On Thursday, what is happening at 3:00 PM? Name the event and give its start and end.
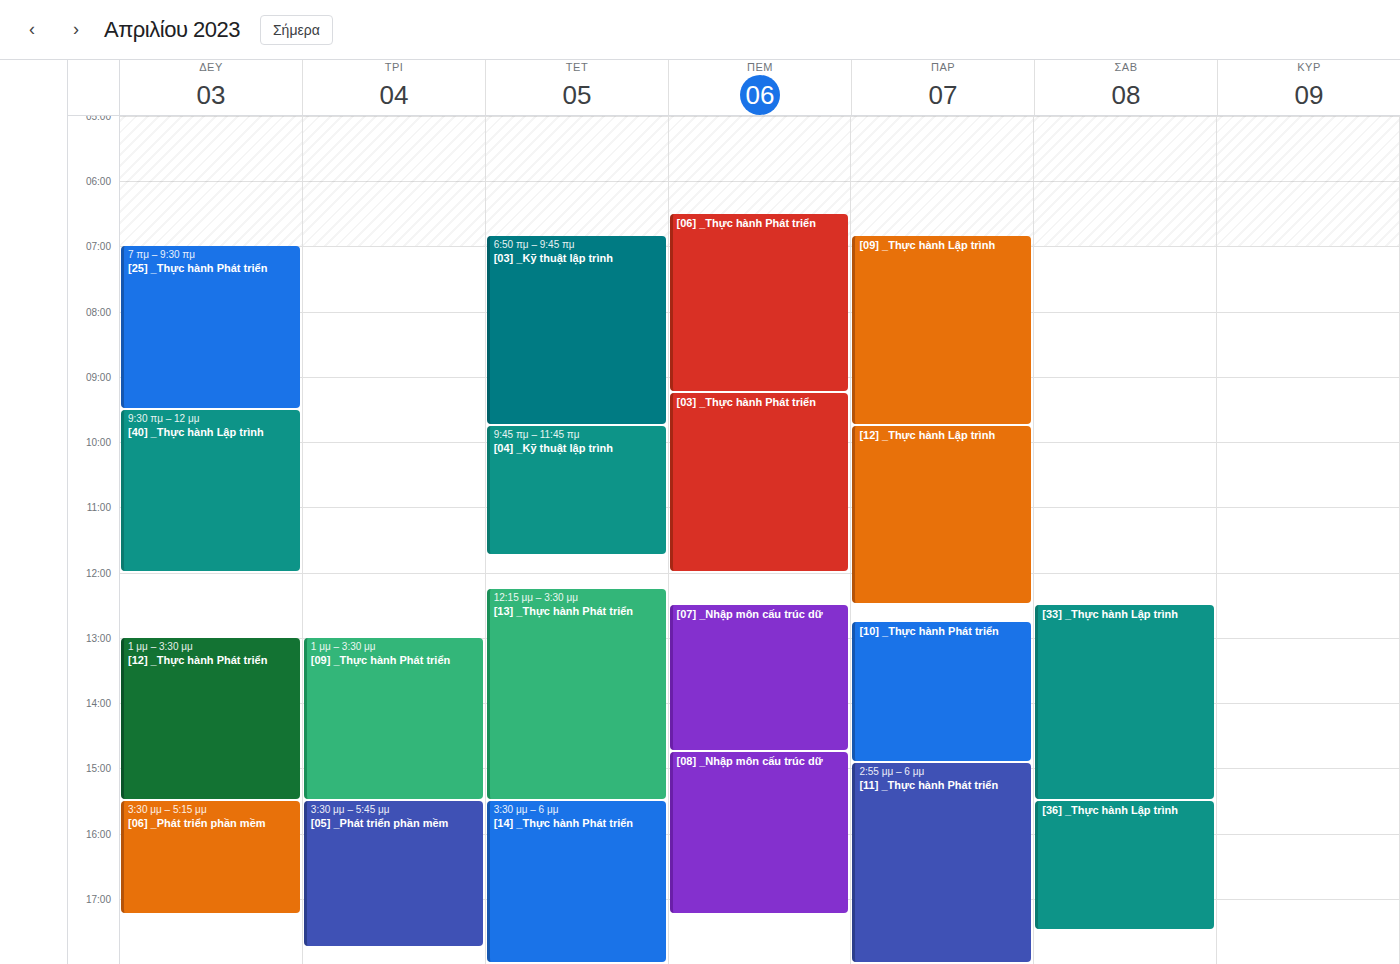
"[08] _Nhập môn cấu trúc dữ", 2:45 PM to 5:15 PM